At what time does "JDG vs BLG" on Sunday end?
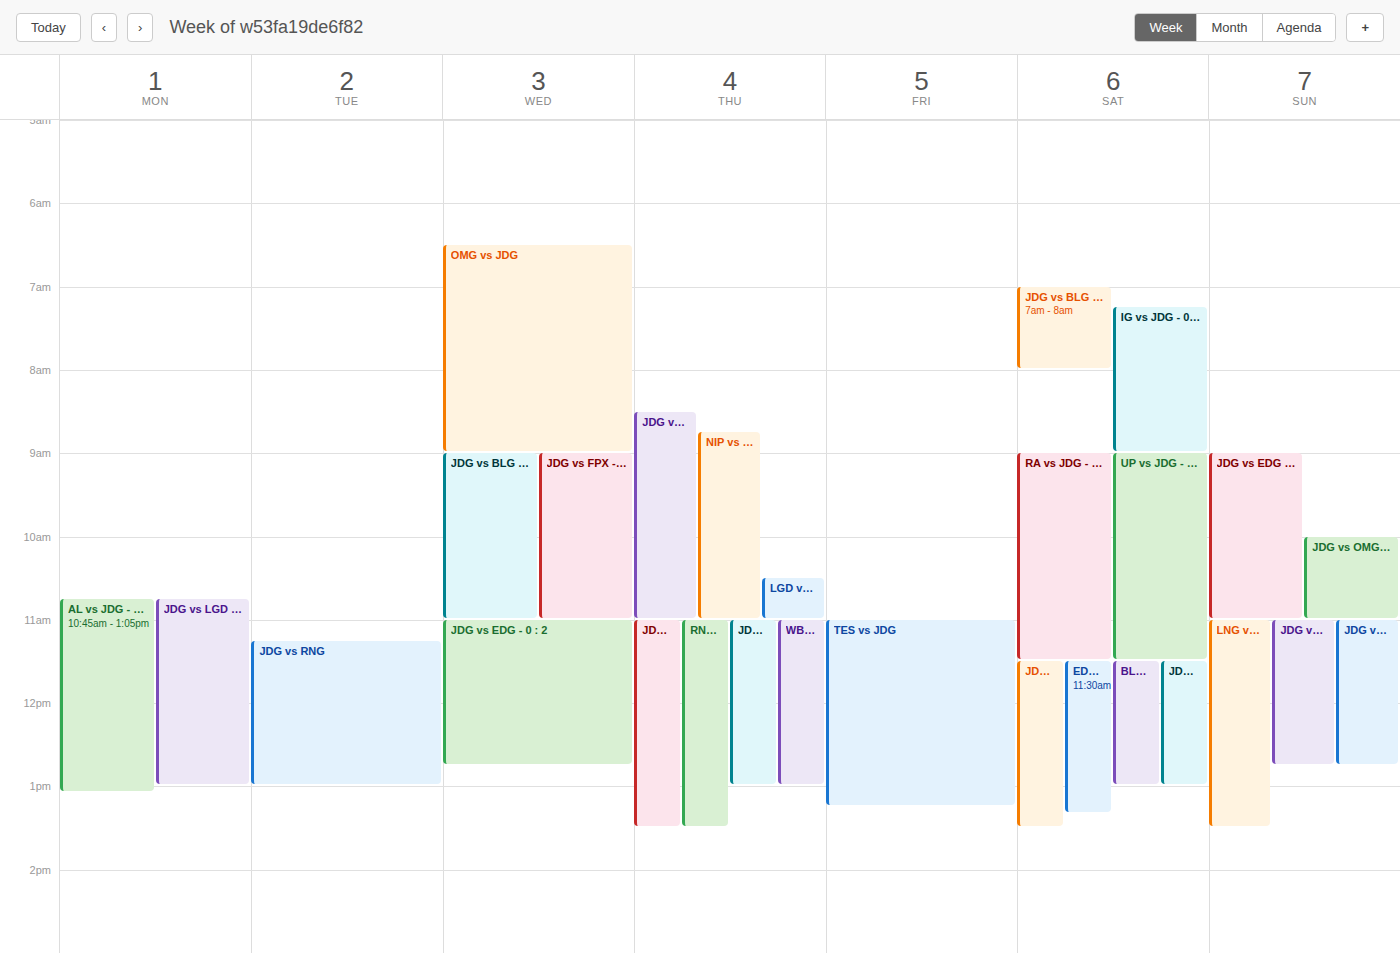
12:45 PM